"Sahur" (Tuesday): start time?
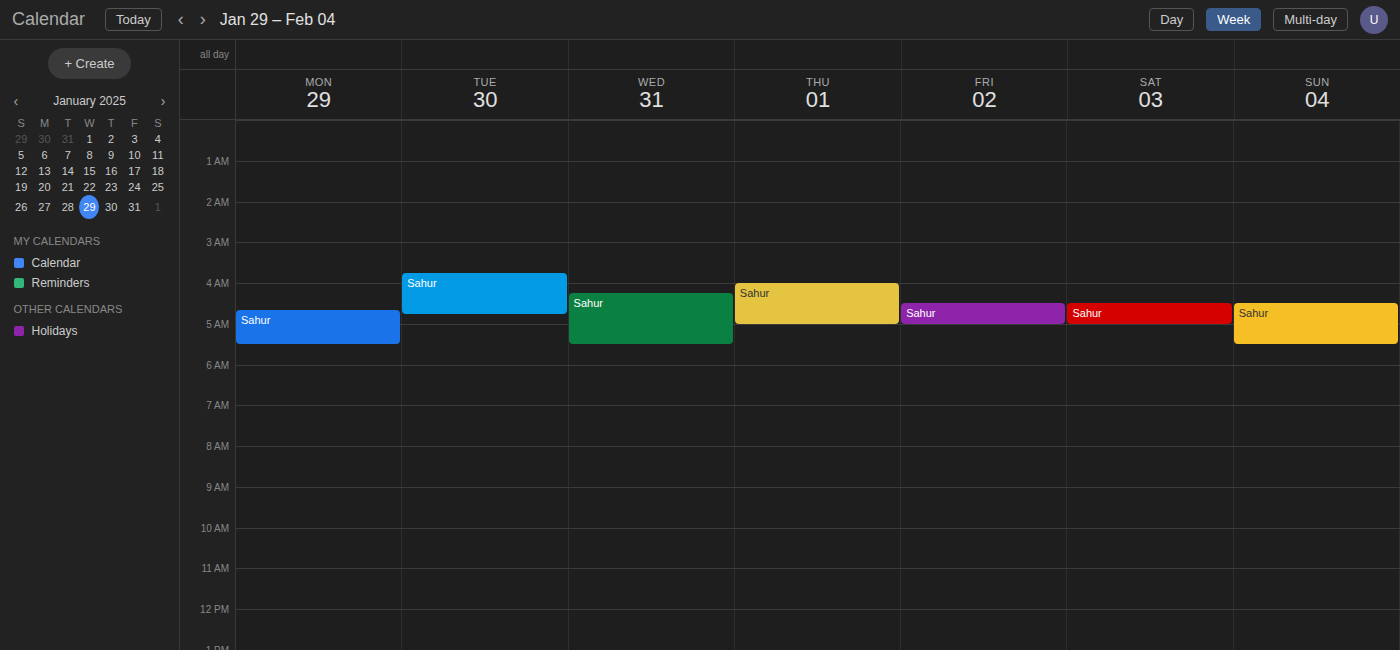
3:45 AM